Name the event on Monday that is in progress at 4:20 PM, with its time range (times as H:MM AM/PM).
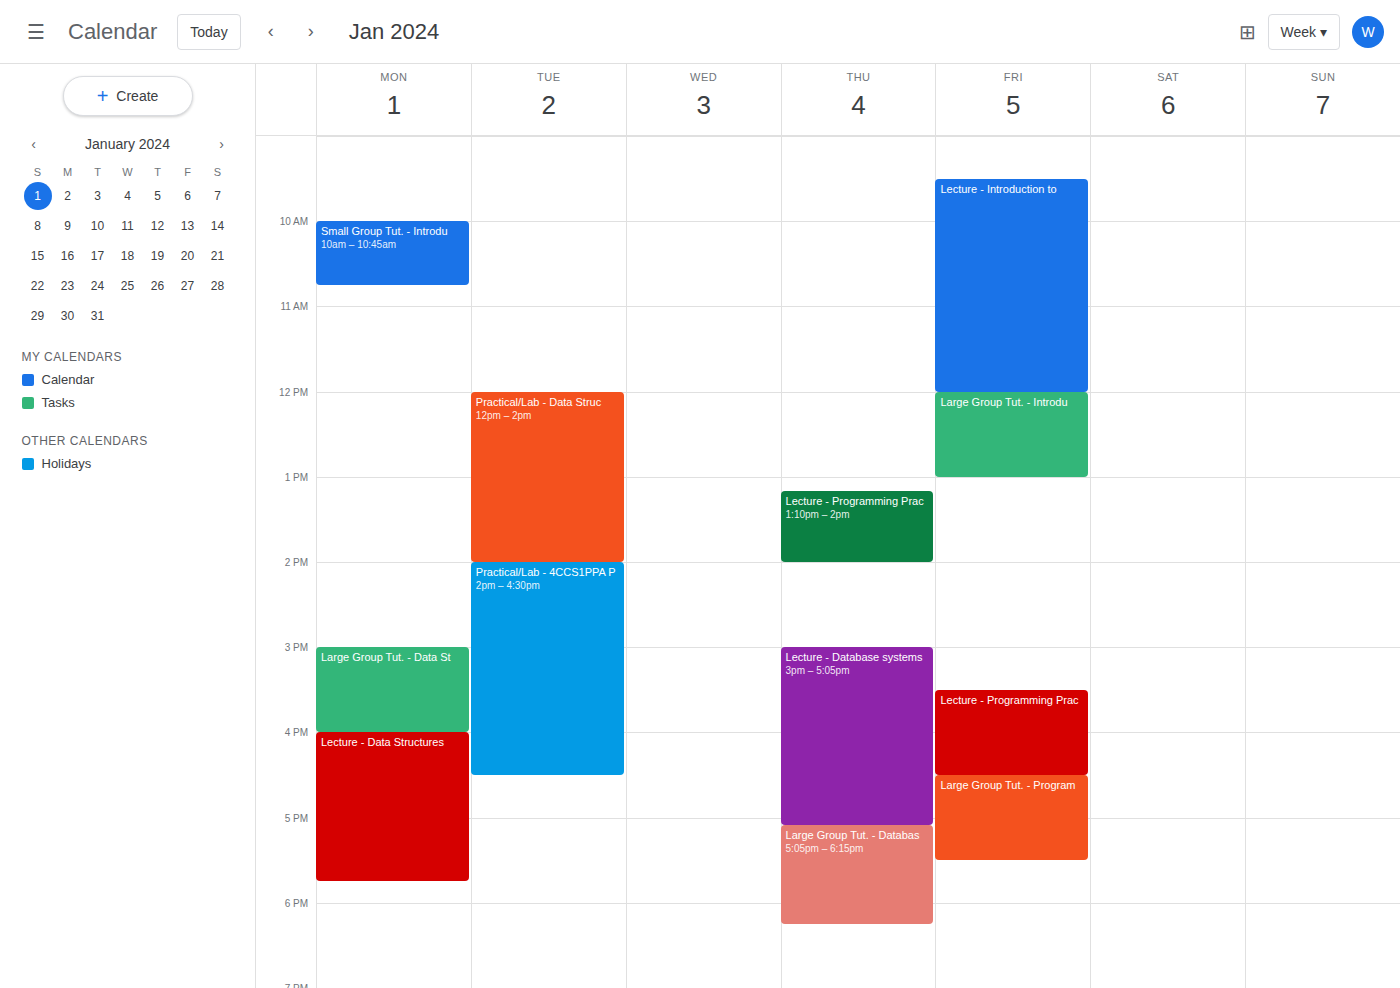
"Lecture - Data Structures", 4:00 PM to 5:45 PM